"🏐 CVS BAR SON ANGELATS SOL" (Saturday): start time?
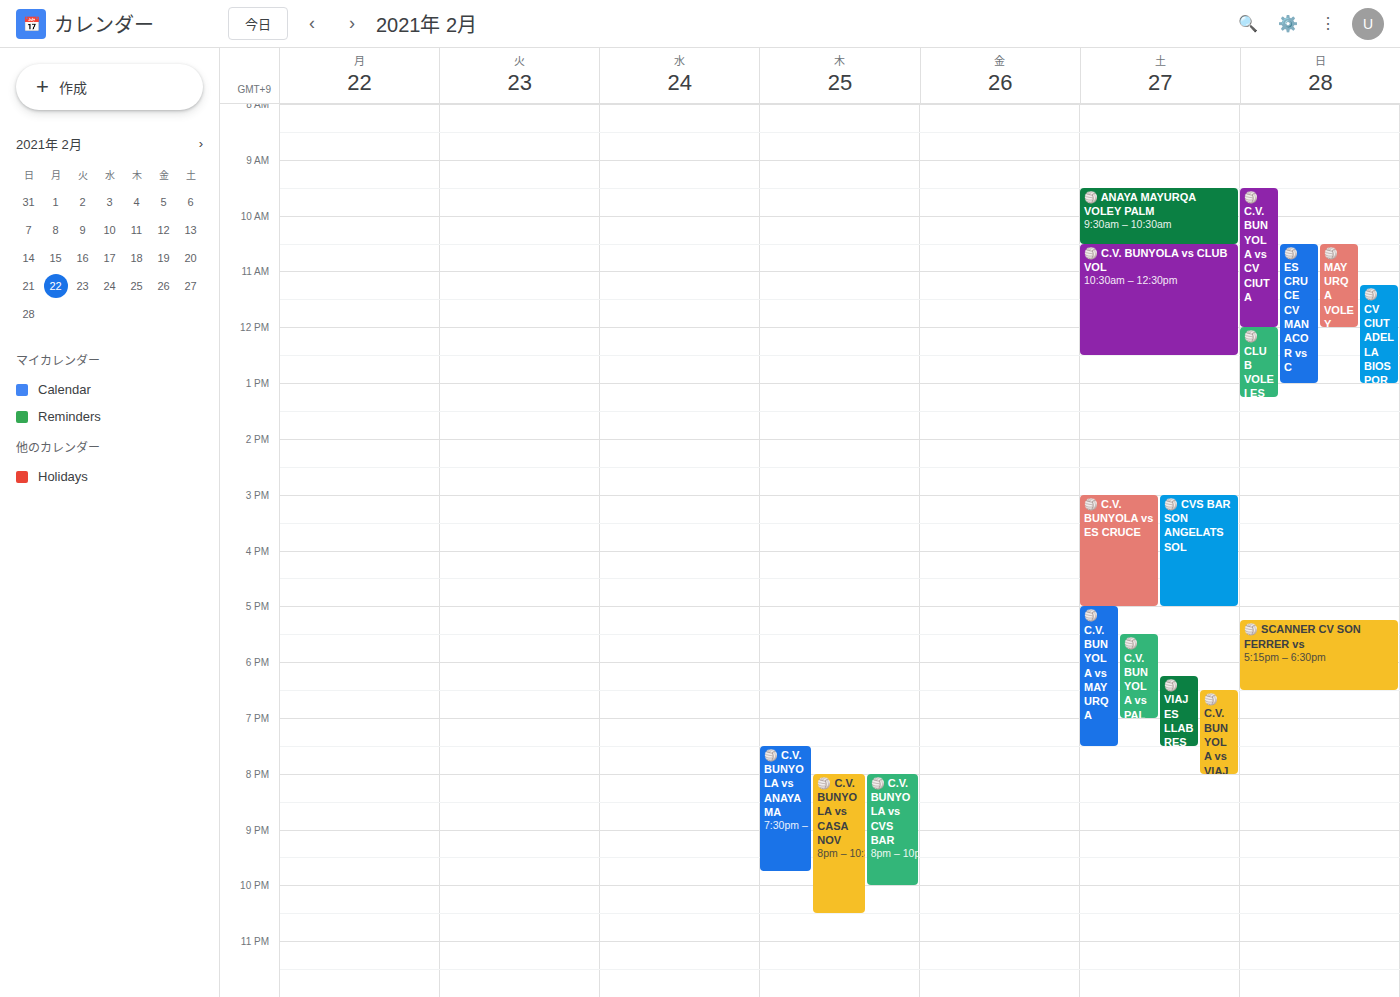
15:00